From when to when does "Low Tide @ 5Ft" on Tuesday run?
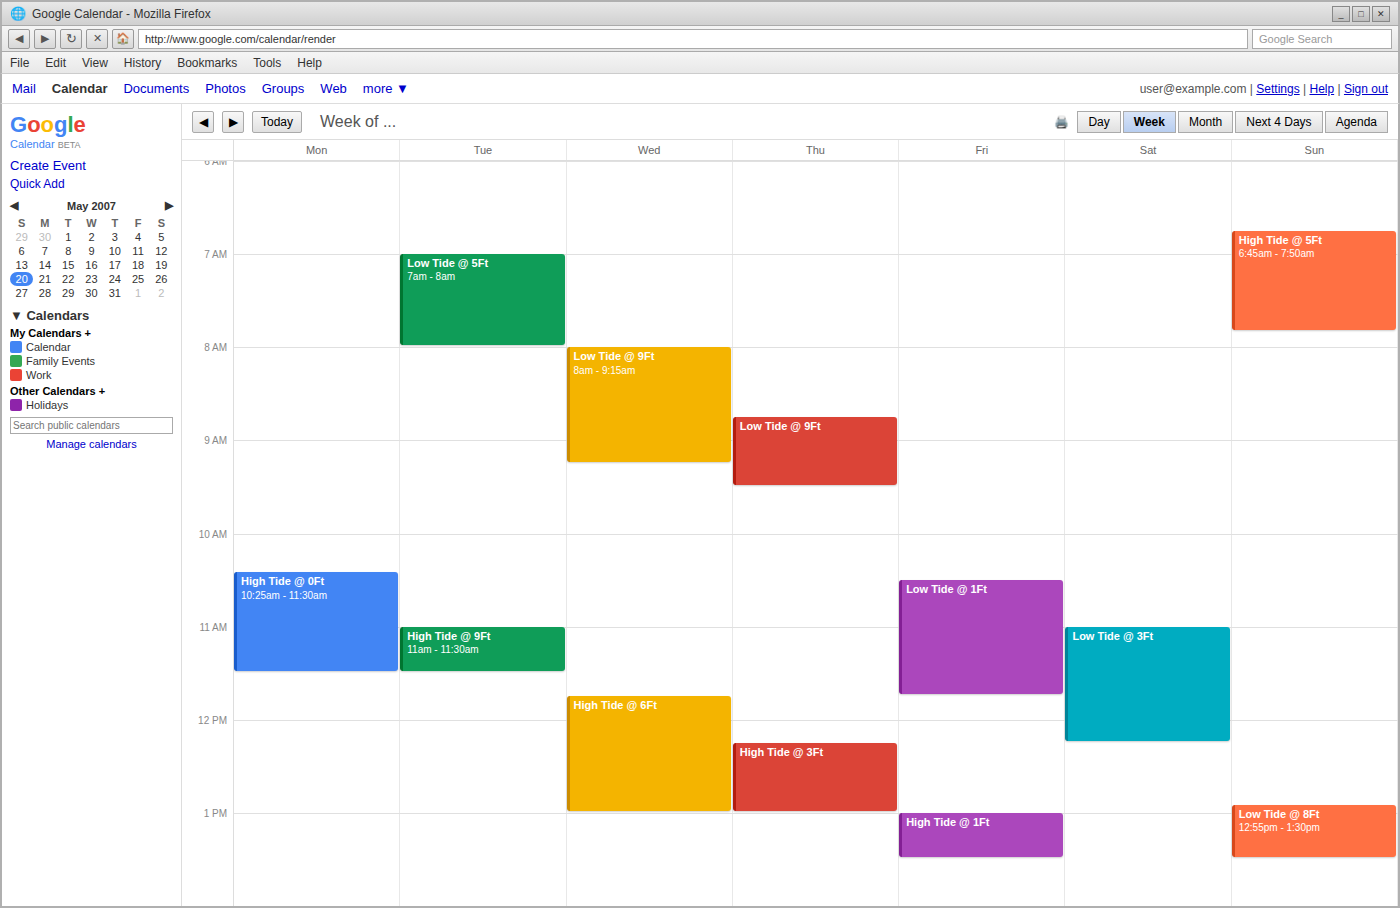
7:00 AM to 8:00 AM